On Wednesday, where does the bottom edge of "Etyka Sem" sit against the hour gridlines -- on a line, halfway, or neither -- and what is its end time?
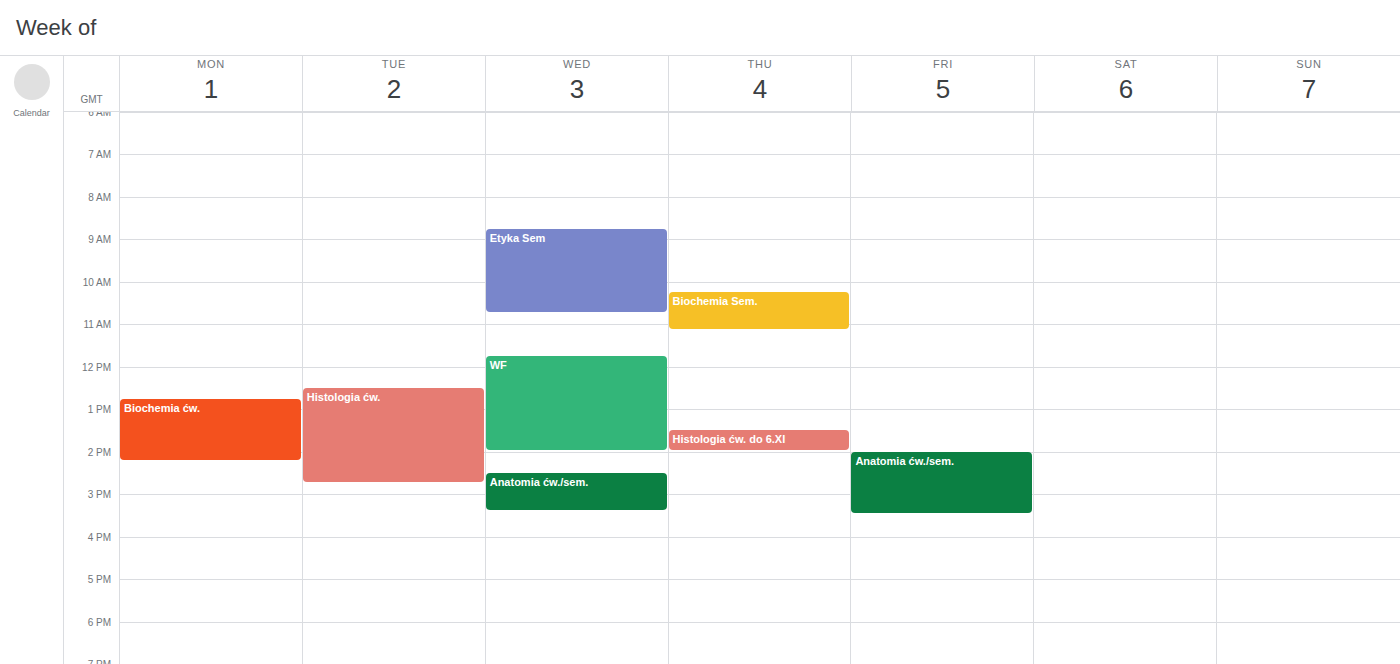
10:45 AM -- neither: three quarters of the way from the 10 AM line to the 11 AM line.